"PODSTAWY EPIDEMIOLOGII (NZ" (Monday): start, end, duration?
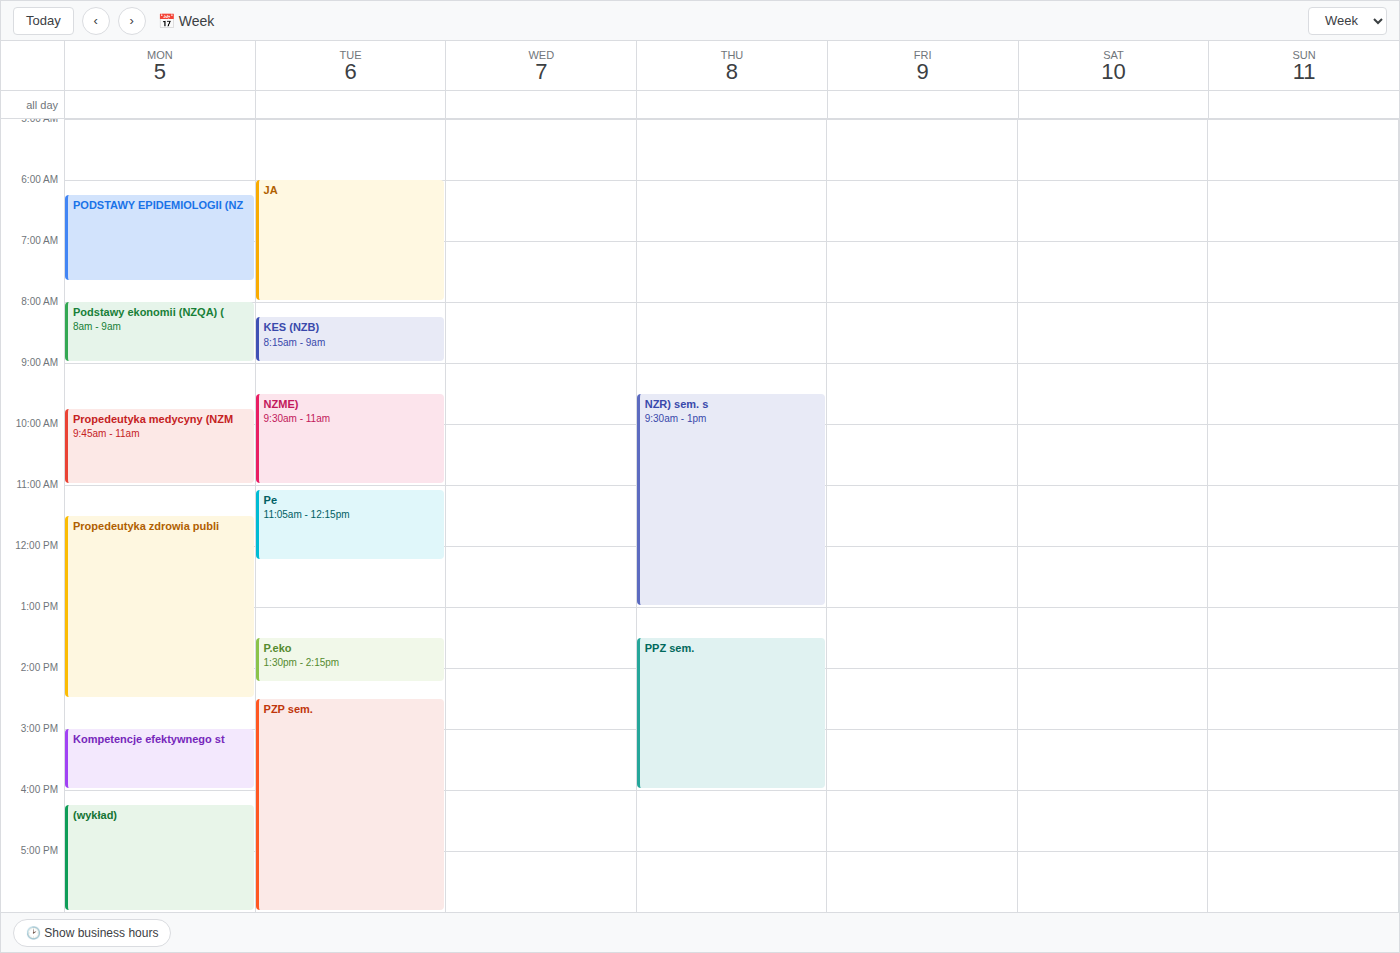
6:15 AM to 7:40 AM, 1 hour 25 minutes